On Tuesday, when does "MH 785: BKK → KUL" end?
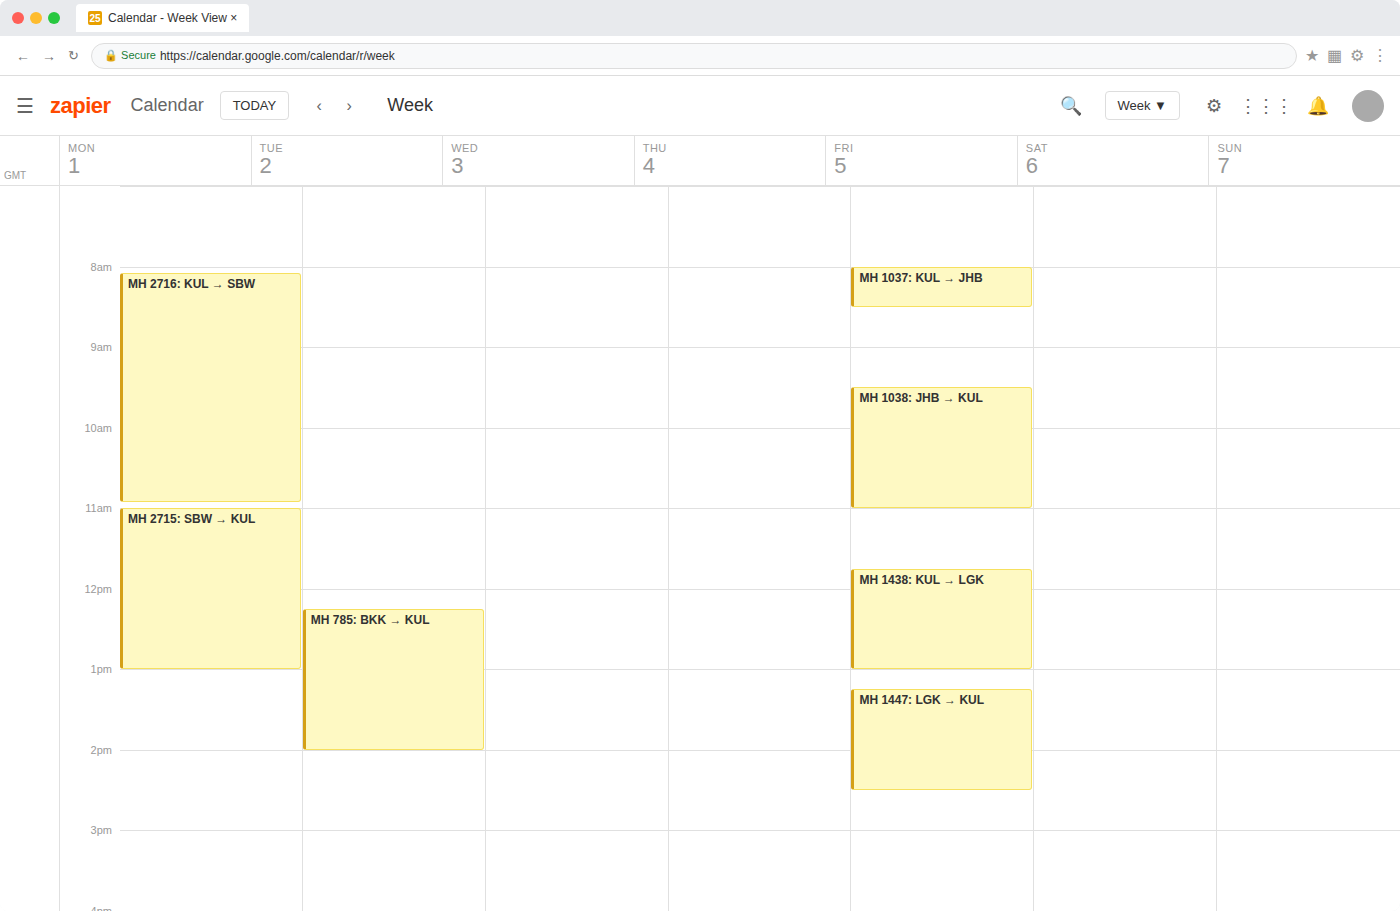
2:00 PM